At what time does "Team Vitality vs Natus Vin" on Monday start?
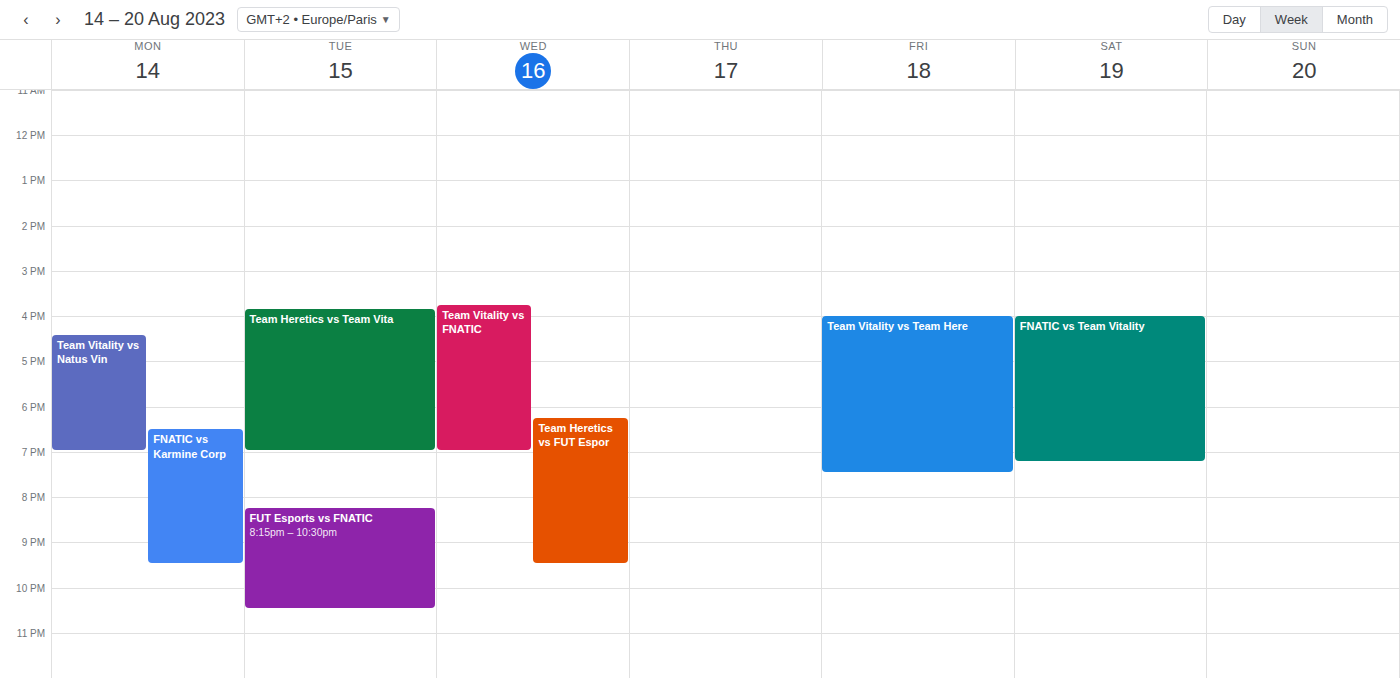
4:25 PM